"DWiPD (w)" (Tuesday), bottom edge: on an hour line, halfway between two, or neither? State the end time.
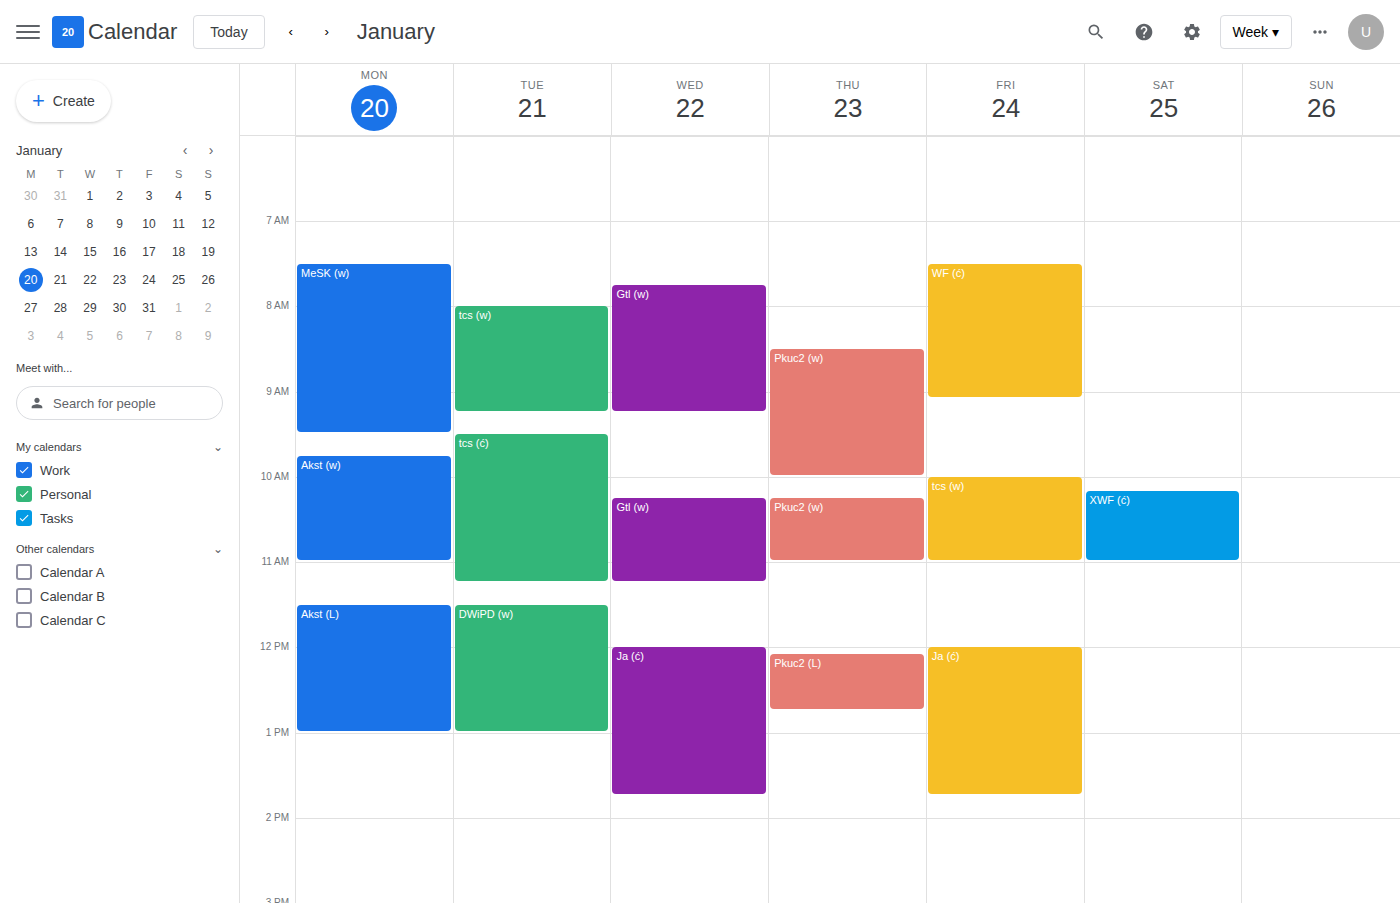
1:00 PM -- exactly on the 1 PM line.